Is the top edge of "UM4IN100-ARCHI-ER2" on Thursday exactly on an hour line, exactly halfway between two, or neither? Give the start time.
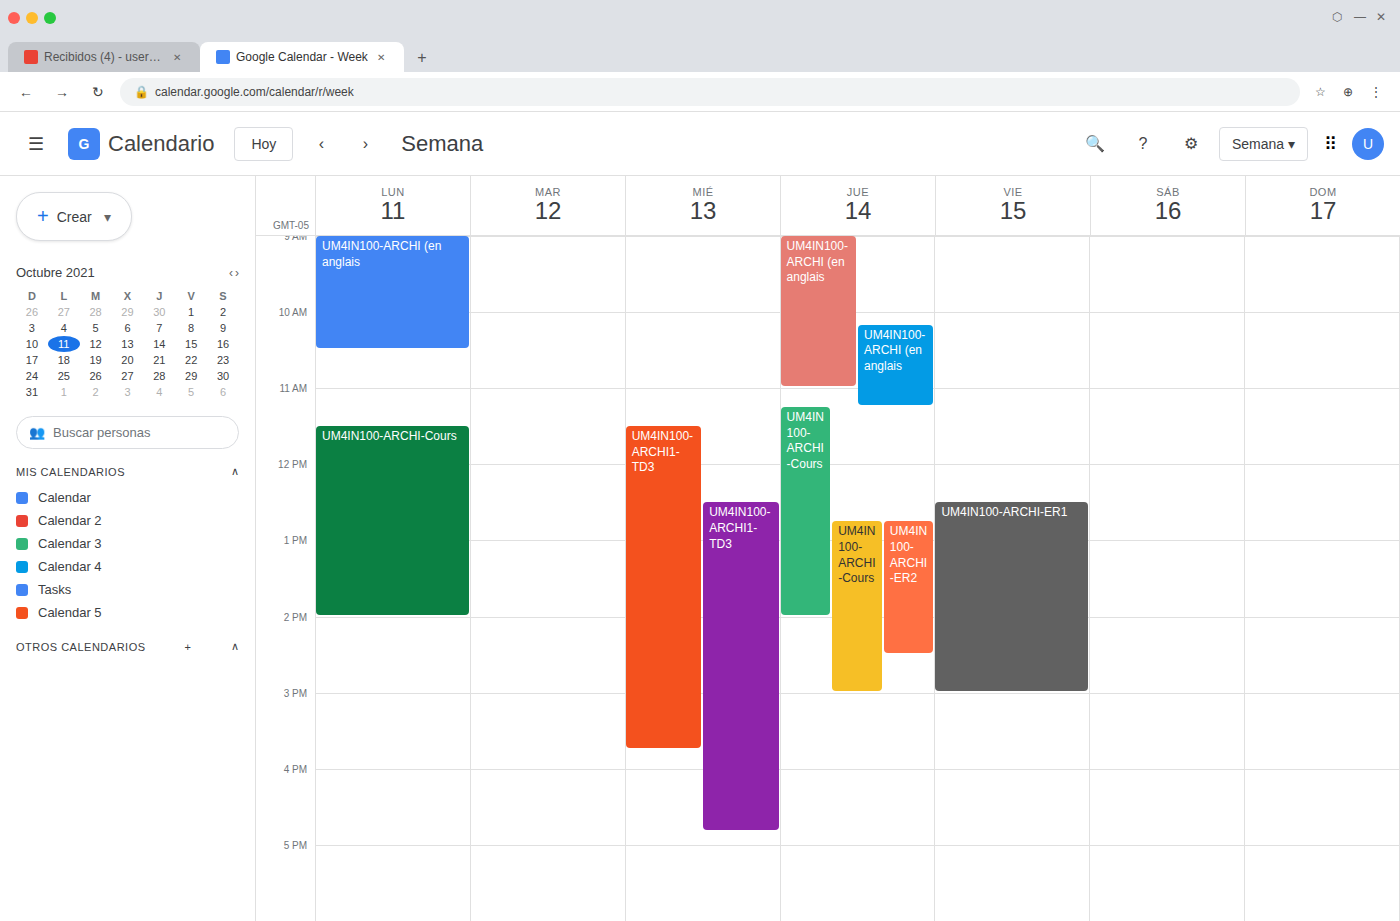
12:45 PM -- neither: three quarters of the way from the 12 PM line to the 1 PM line.